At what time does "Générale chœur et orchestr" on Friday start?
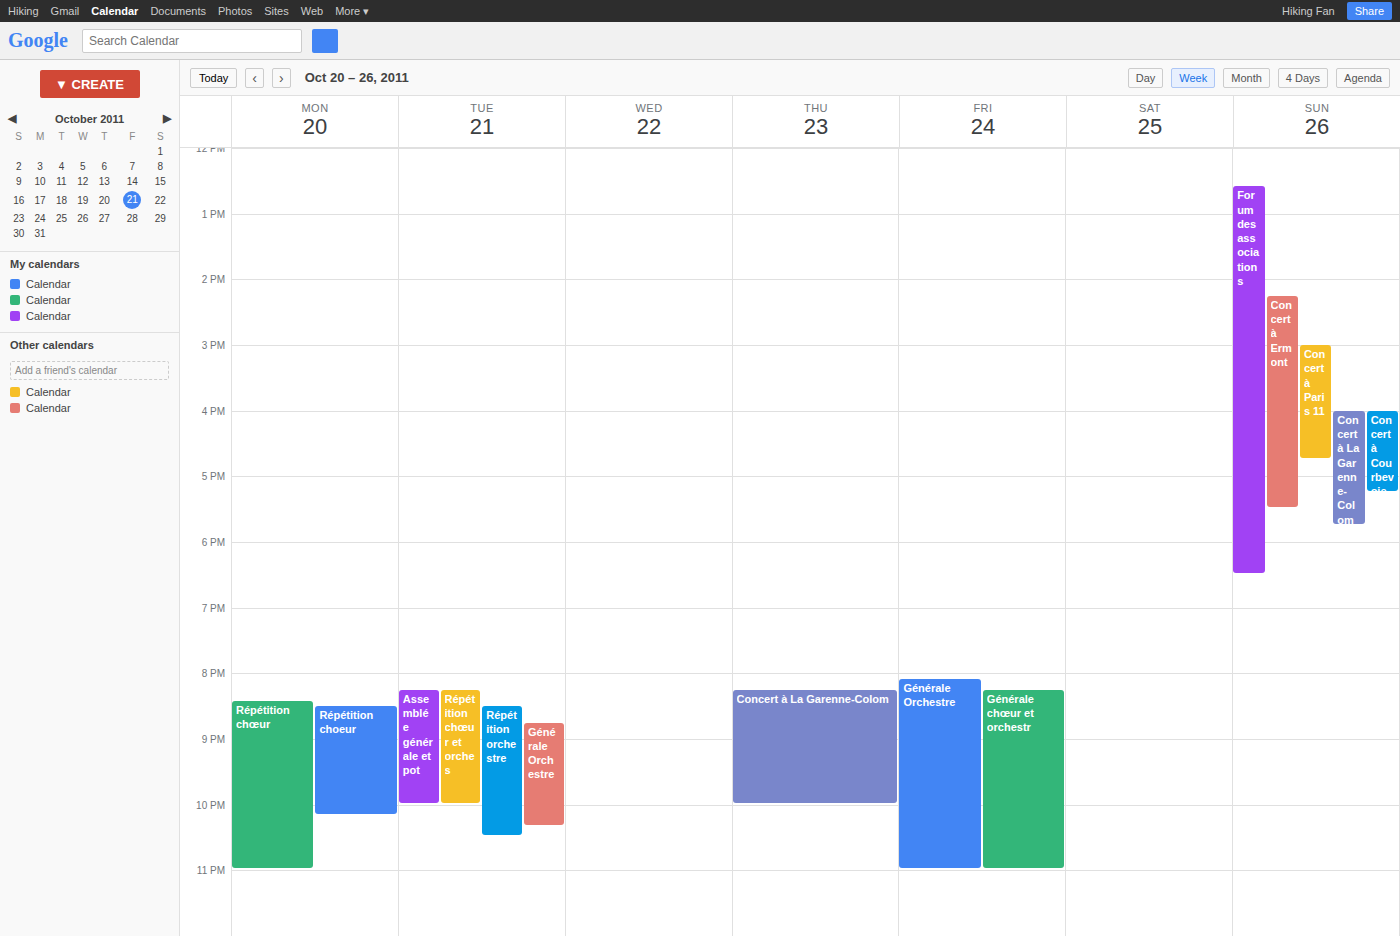
8:15 PM